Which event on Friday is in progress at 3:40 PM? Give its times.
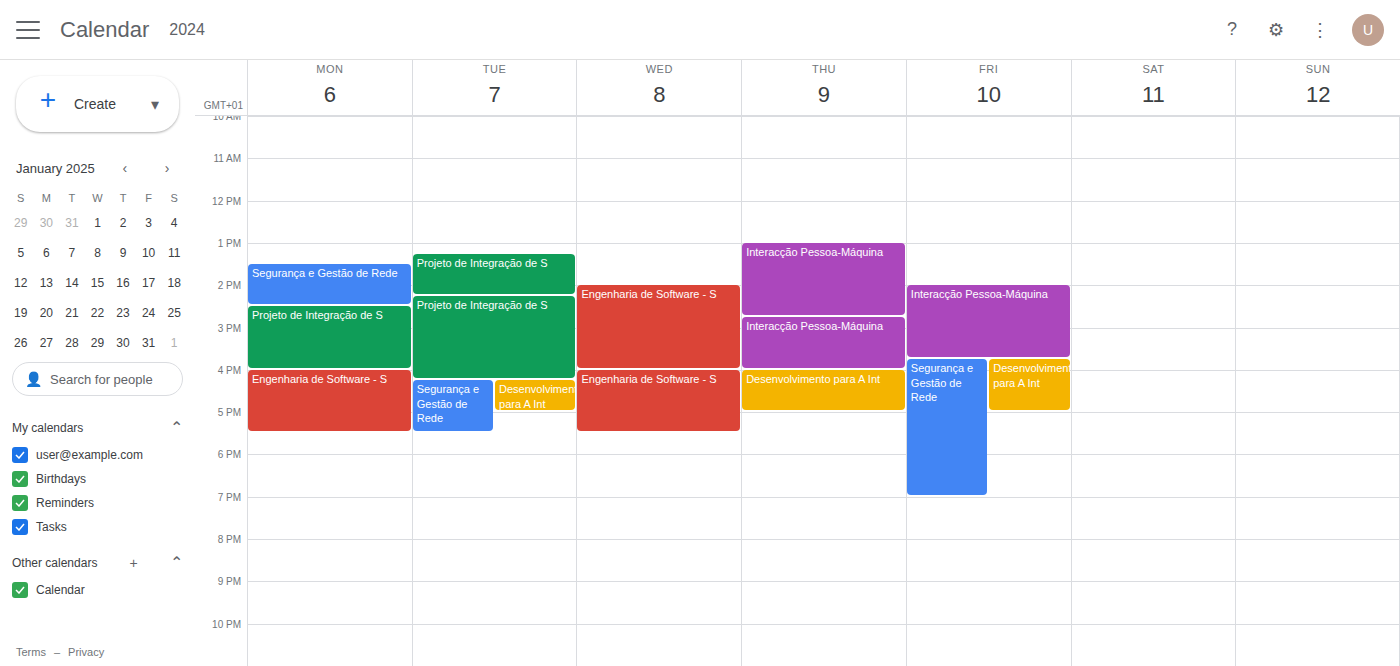
"Interacção Pessoa-Máquina", 2:00 PM to 3:45 PM